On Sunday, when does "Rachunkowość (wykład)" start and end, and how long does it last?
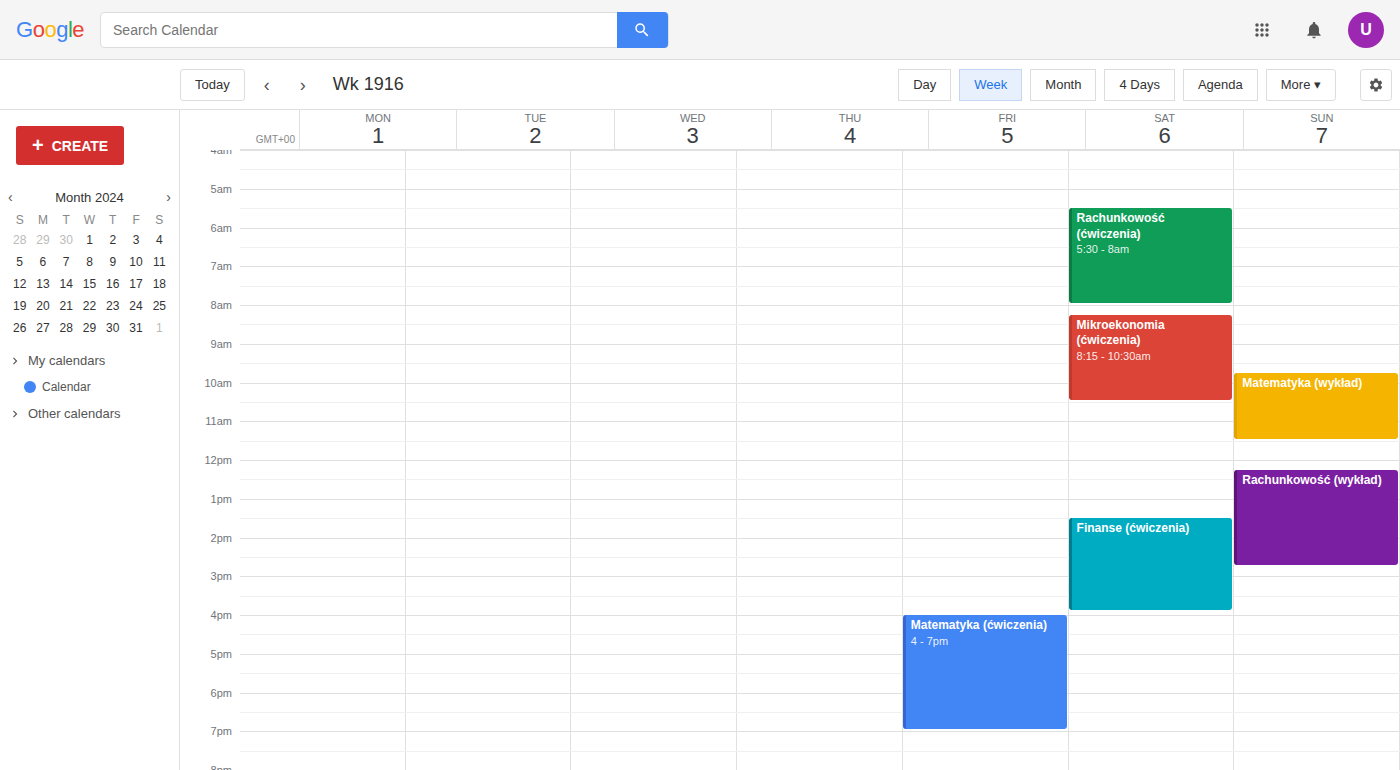
12:15 PM to 2:45 PM, 2 hours 30 minutes